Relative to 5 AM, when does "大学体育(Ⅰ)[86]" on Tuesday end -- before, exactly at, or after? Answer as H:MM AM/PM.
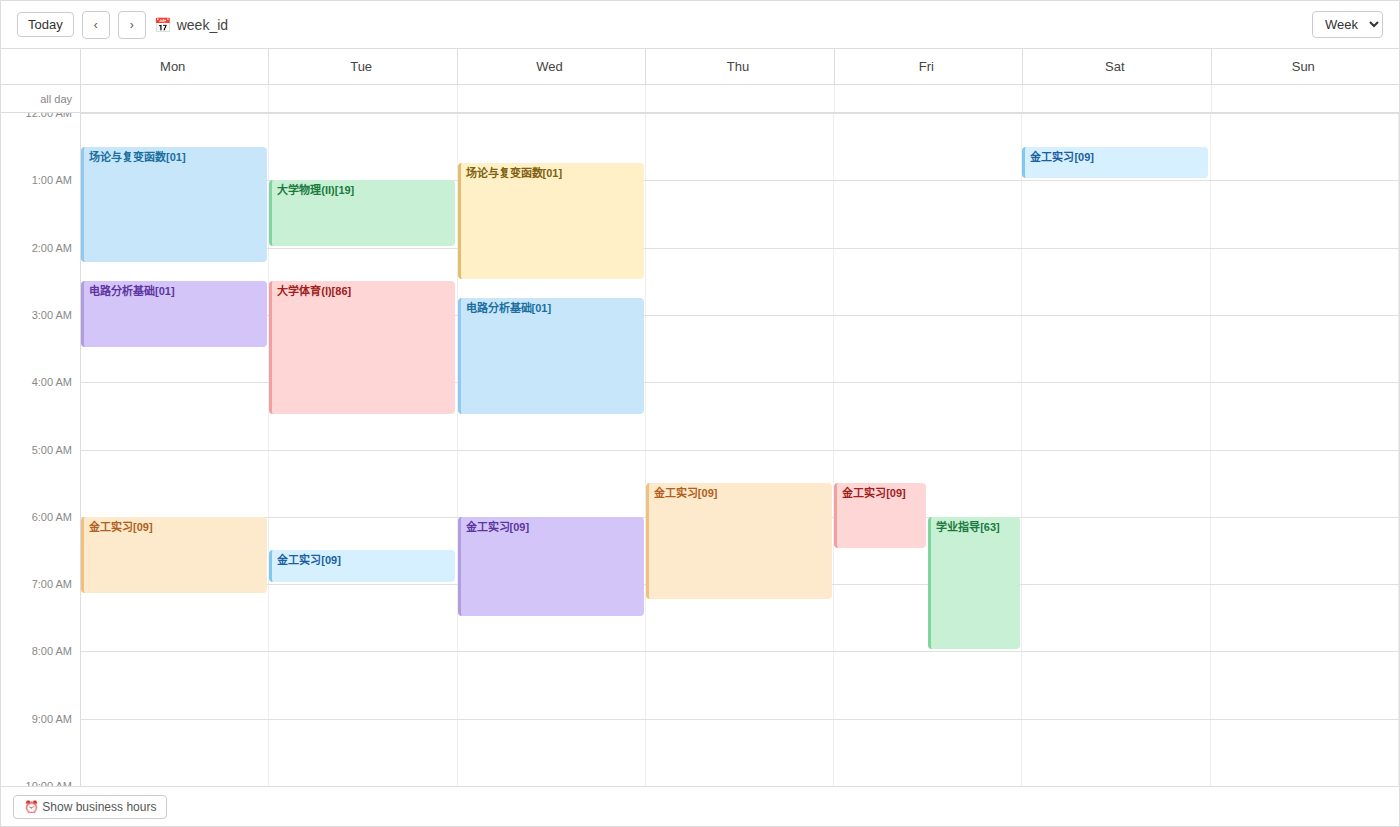
4:30 AM -- before 5 AM, 30 minutes above the 5 AM line.